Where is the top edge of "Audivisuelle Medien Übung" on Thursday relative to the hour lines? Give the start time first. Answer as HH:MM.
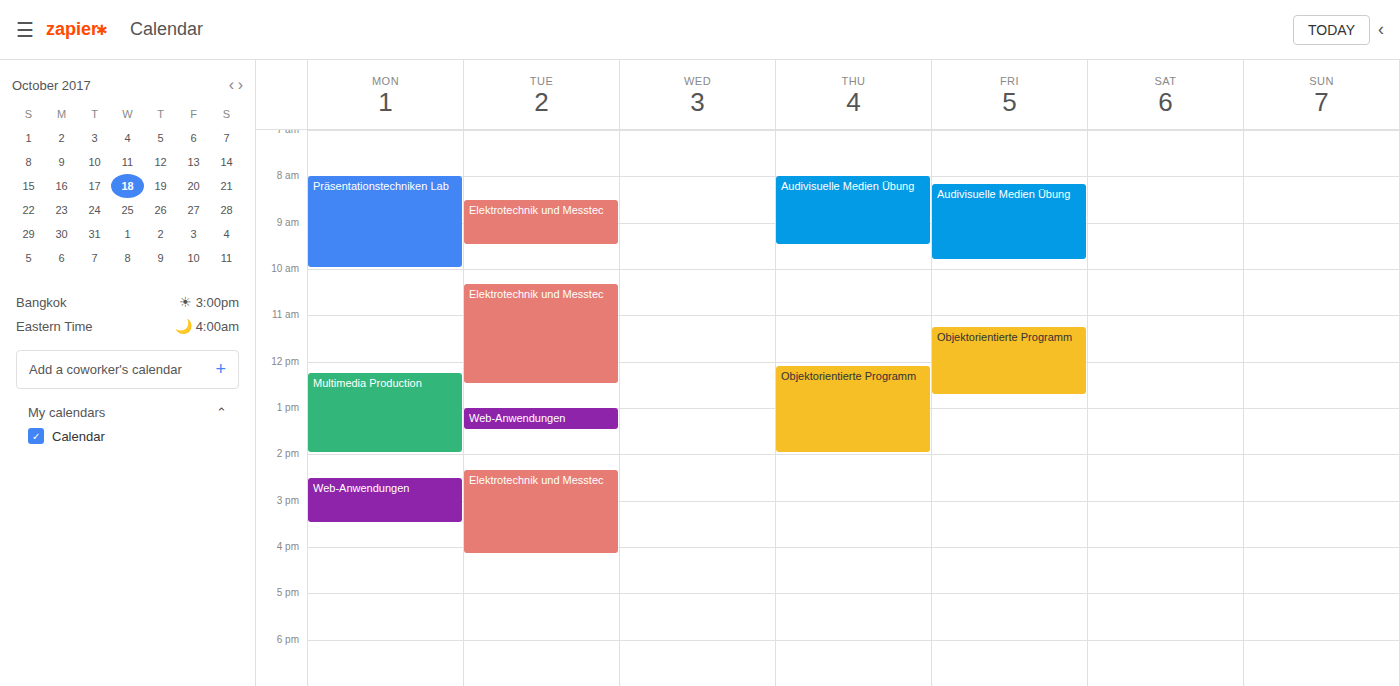
08:00 -- exactly on the 08:00 line.